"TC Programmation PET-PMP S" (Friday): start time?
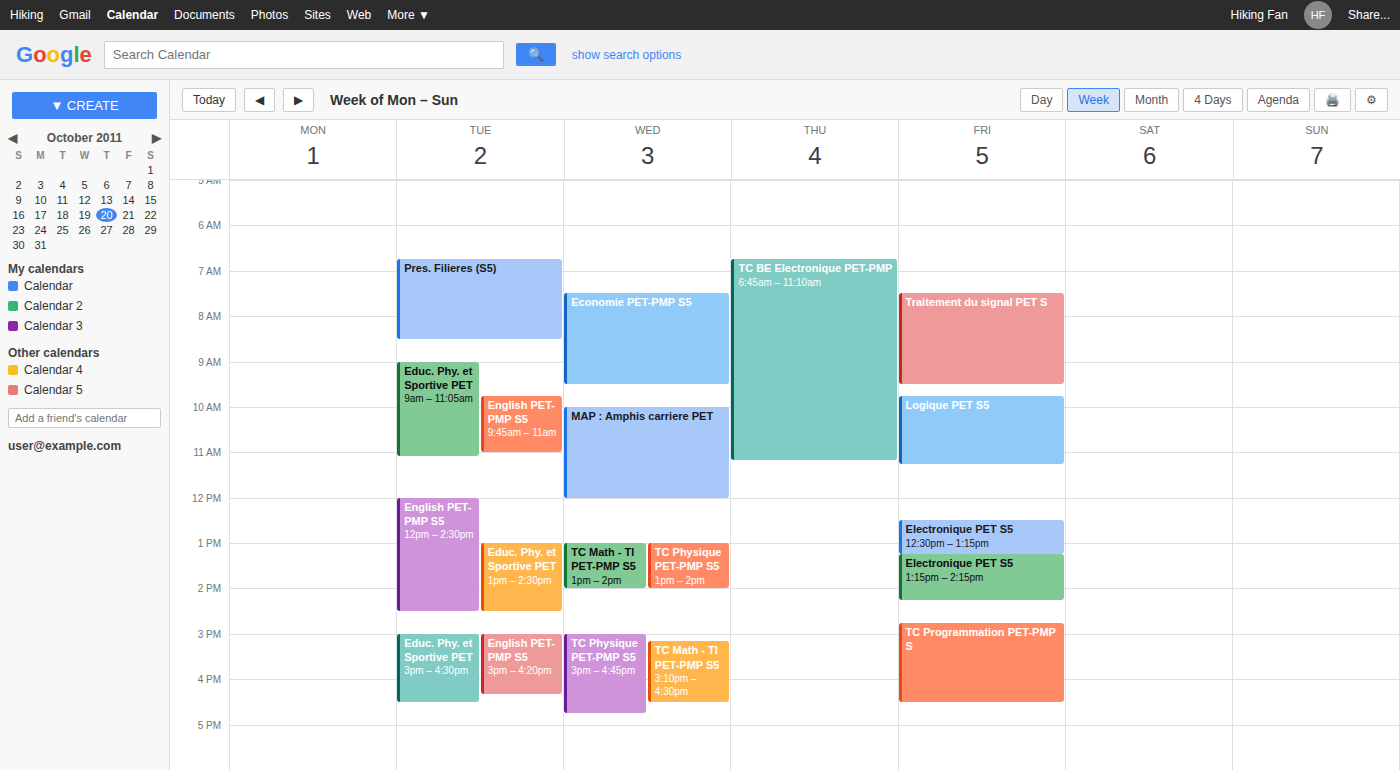
2:45 PM